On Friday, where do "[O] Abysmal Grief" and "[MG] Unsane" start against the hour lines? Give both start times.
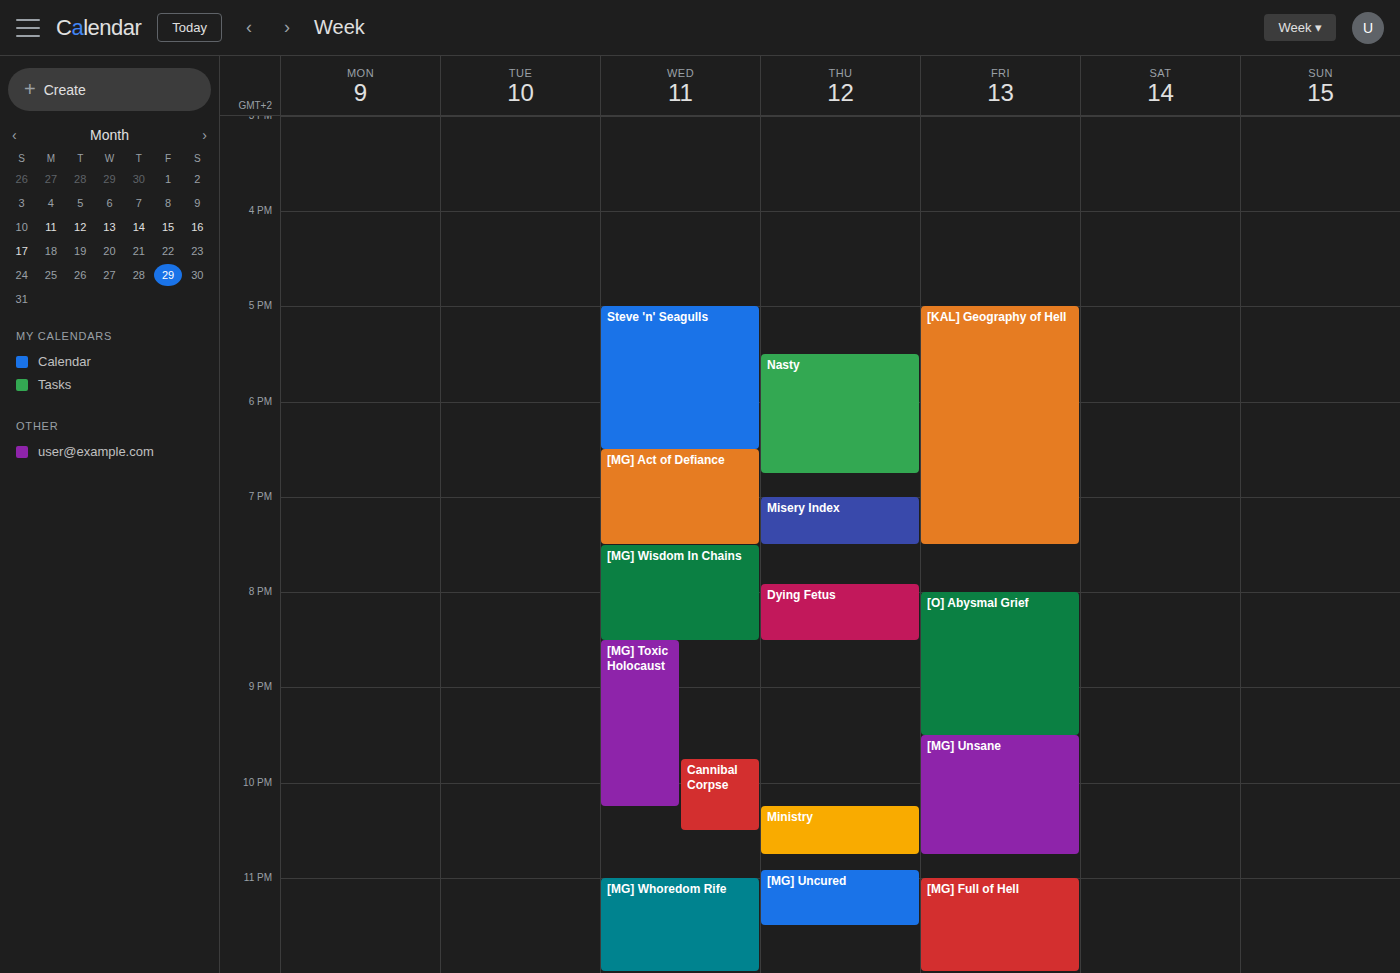
"[O] Abysmal Grief": 20:00, exactly on the 20:00 line. "[MG] Unsane": 21:30, halfway between the 21:00 and 22:00 lines.